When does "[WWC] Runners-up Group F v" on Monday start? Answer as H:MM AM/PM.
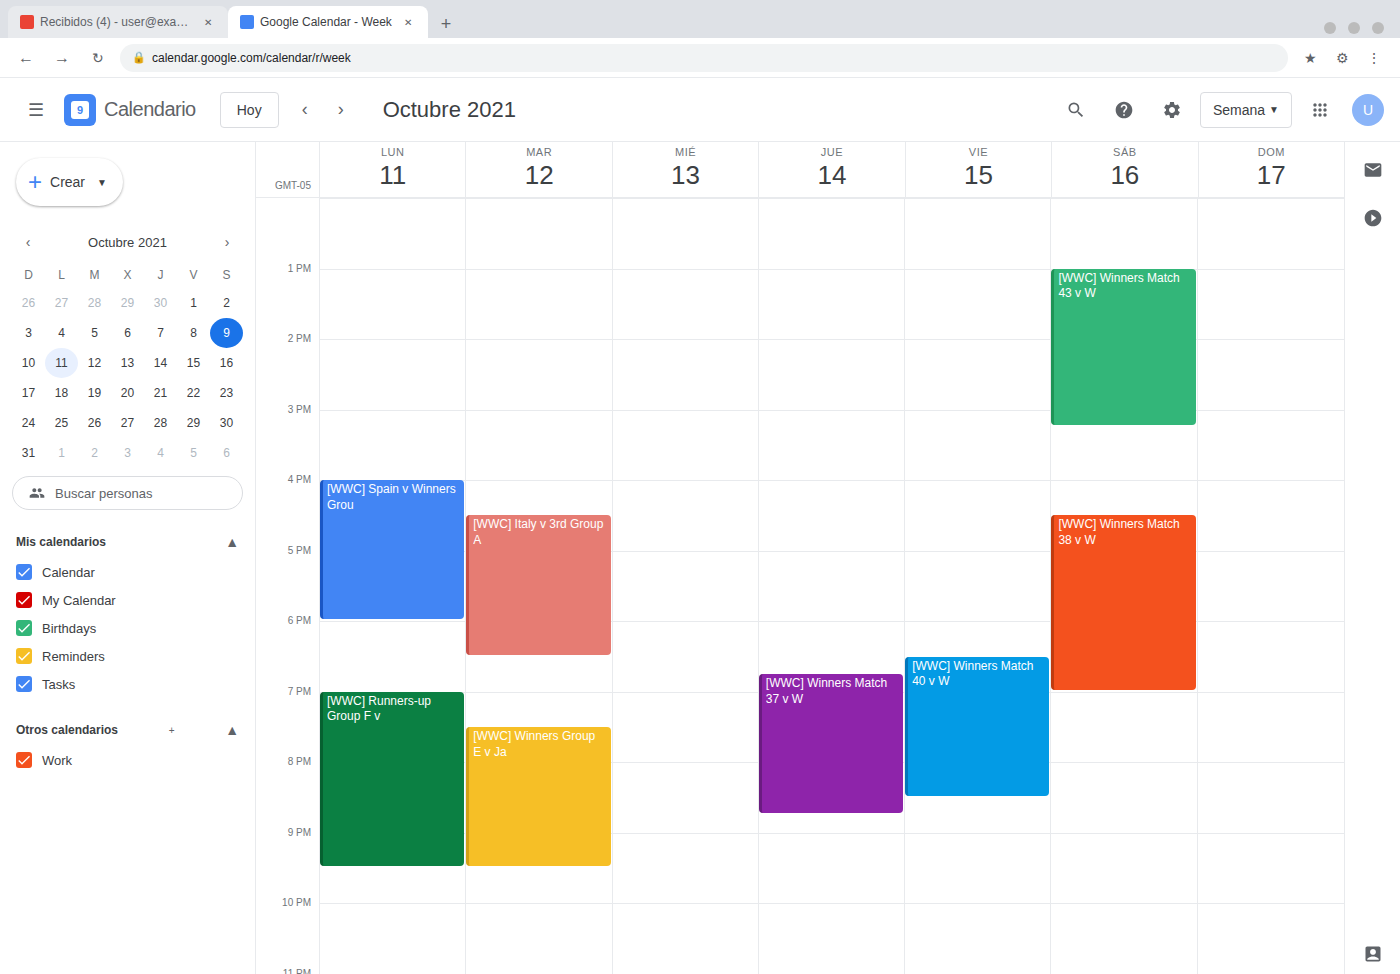
7:00 PM